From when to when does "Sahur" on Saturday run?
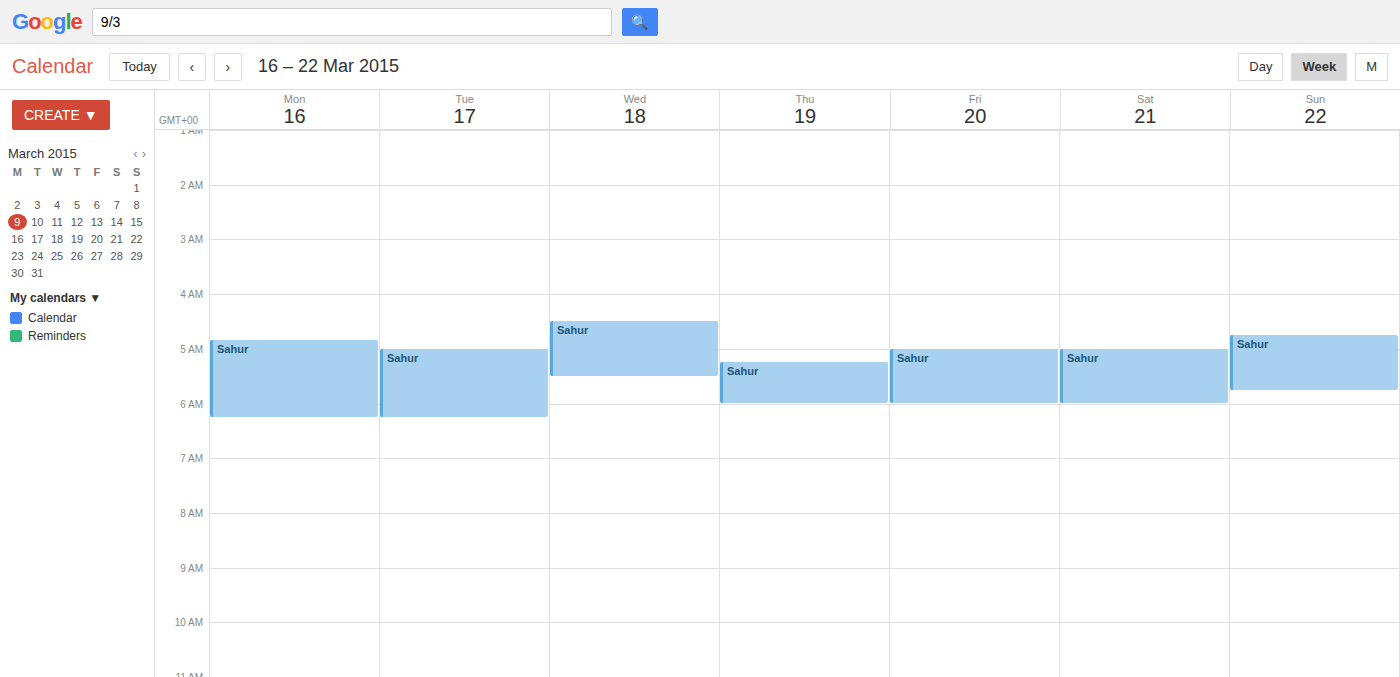
5:00 AM to 6:00 AM